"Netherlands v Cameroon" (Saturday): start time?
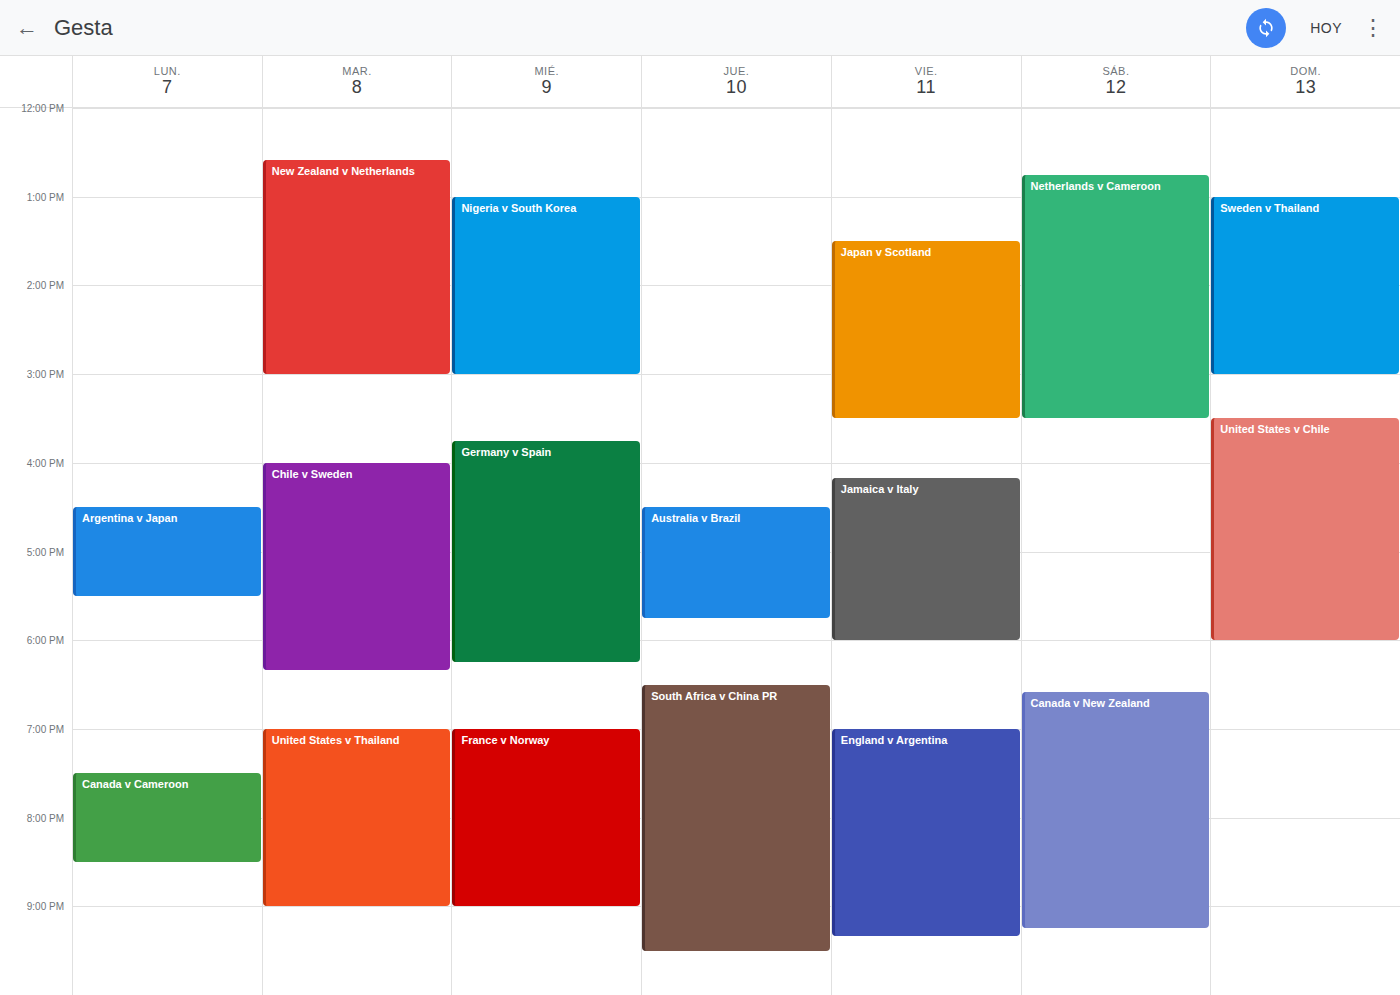
12:45 PM